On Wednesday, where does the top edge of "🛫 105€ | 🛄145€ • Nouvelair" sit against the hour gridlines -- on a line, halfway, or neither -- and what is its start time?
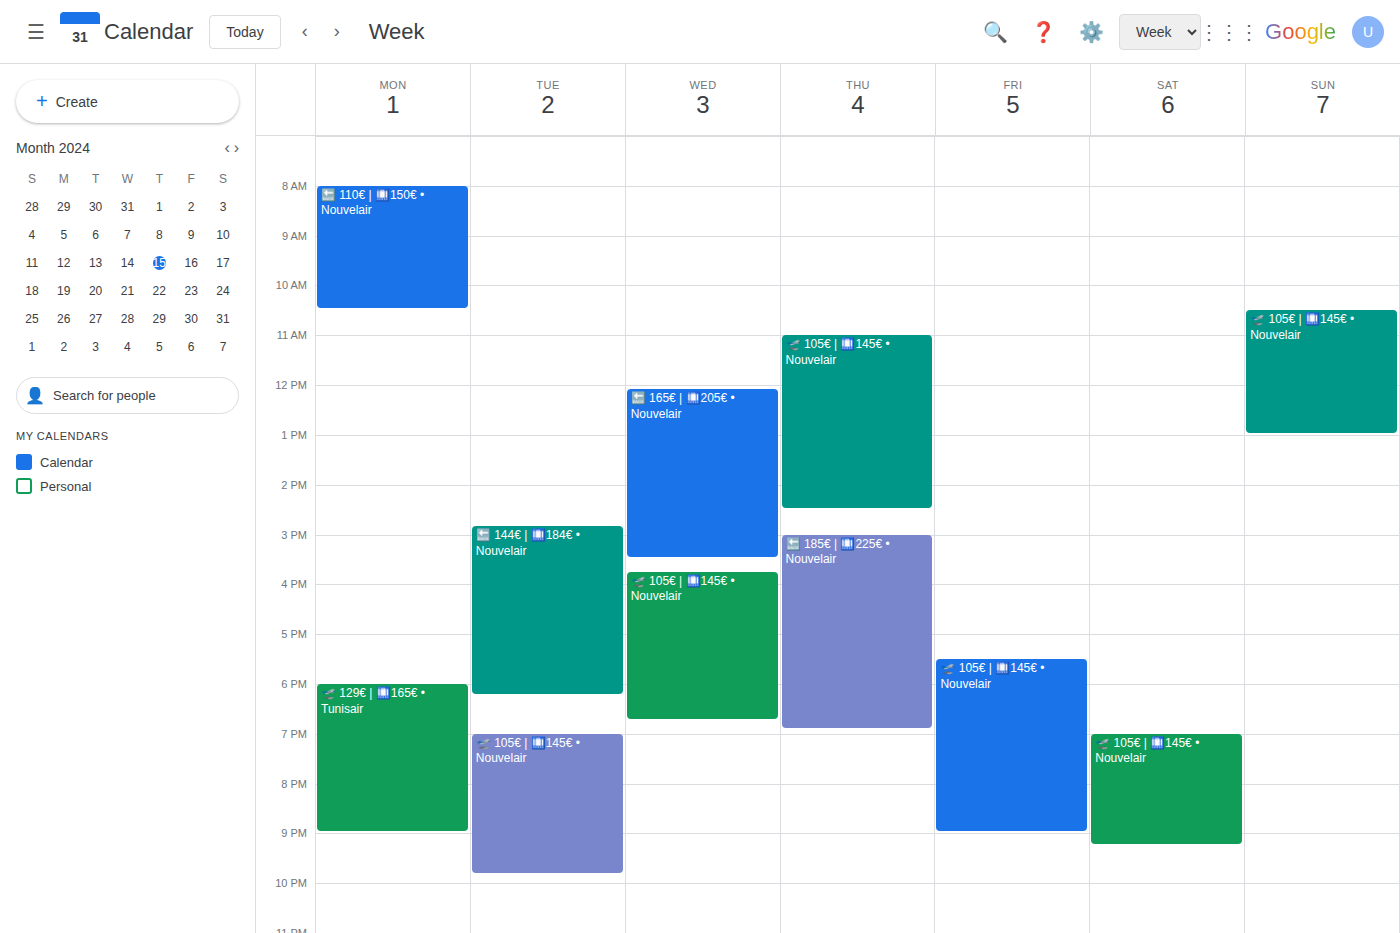
3:45 PM -- neither: three quarters of the way from the 3 PM line to the 4 PM line.